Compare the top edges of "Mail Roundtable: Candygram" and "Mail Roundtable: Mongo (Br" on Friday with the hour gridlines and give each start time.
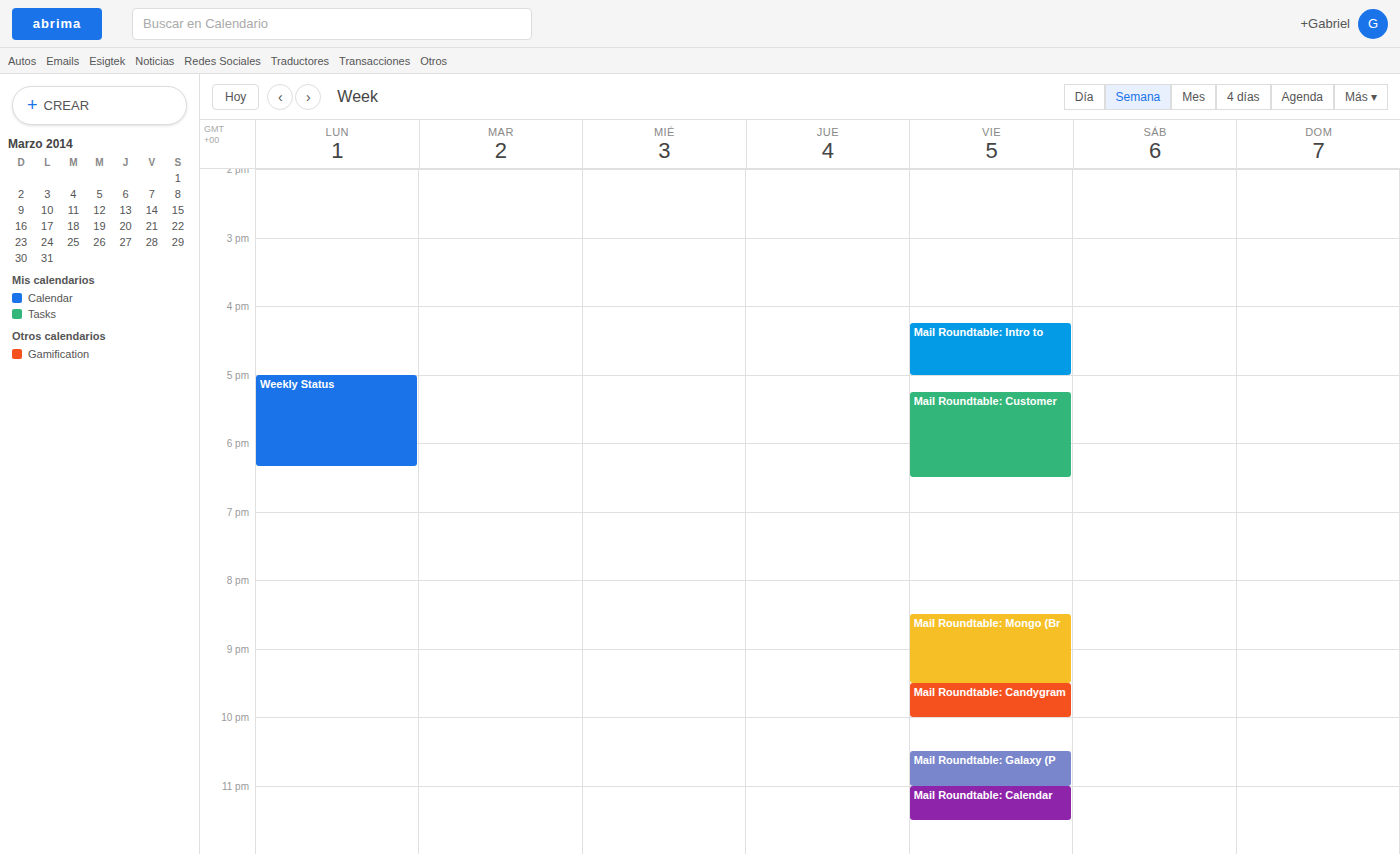
"Mail Roundtable: Candygram": 9:30 PM, halfway between the 9 PM and 10 PM lines. "Mail Roundtable: Mongo (Br": 8:30 PM, halfway between the 8 PM and 9 PM lines.